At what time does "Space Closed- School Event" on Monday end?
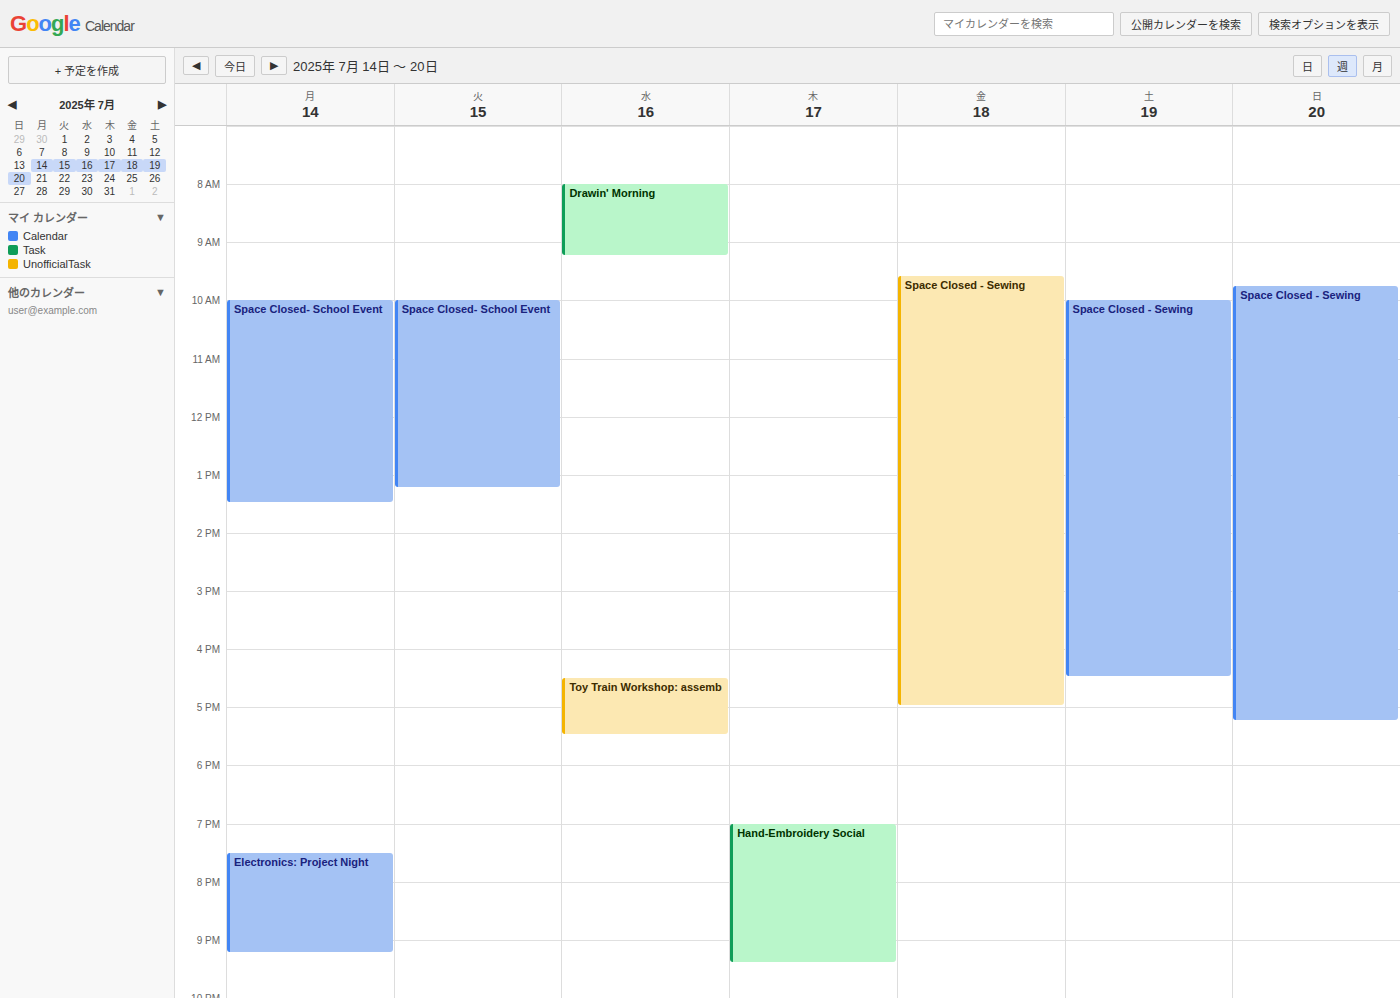
1:30 PM